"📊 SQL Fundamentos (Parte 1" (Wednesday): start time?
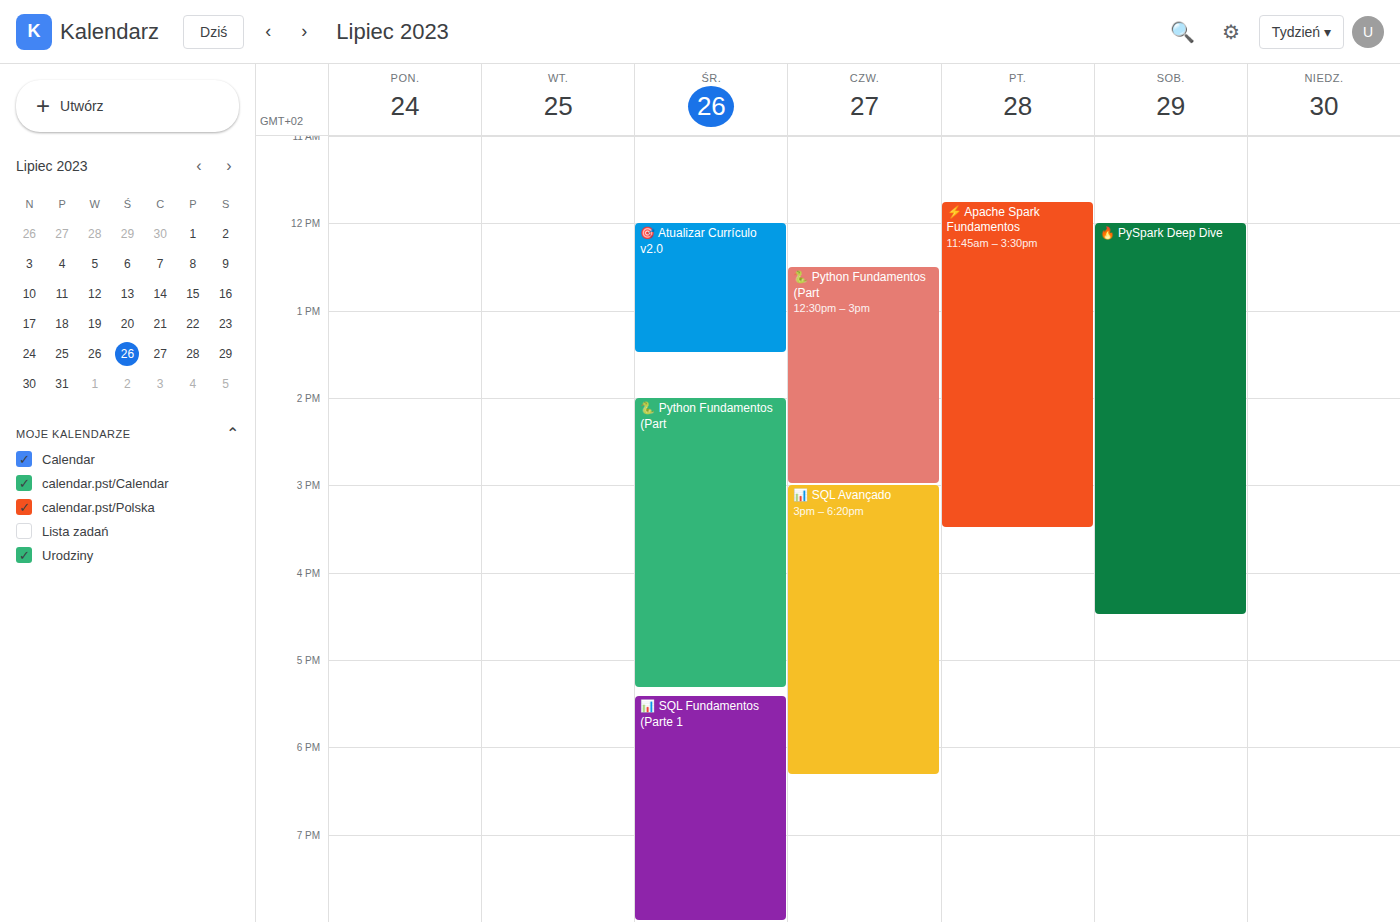
5:25 PM